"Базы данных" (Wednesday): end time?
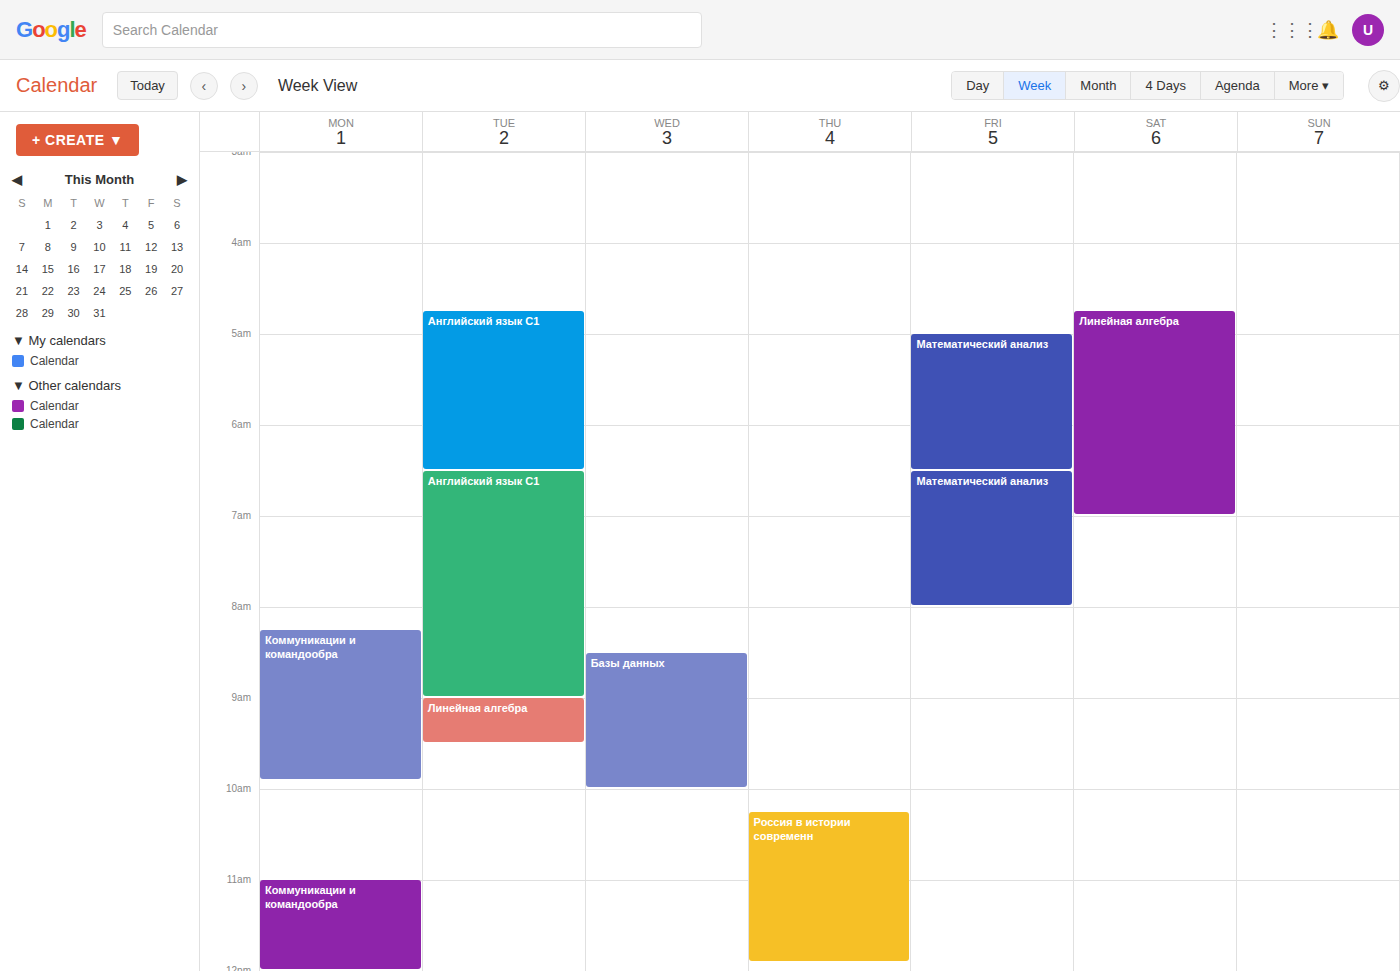
10:00 AM